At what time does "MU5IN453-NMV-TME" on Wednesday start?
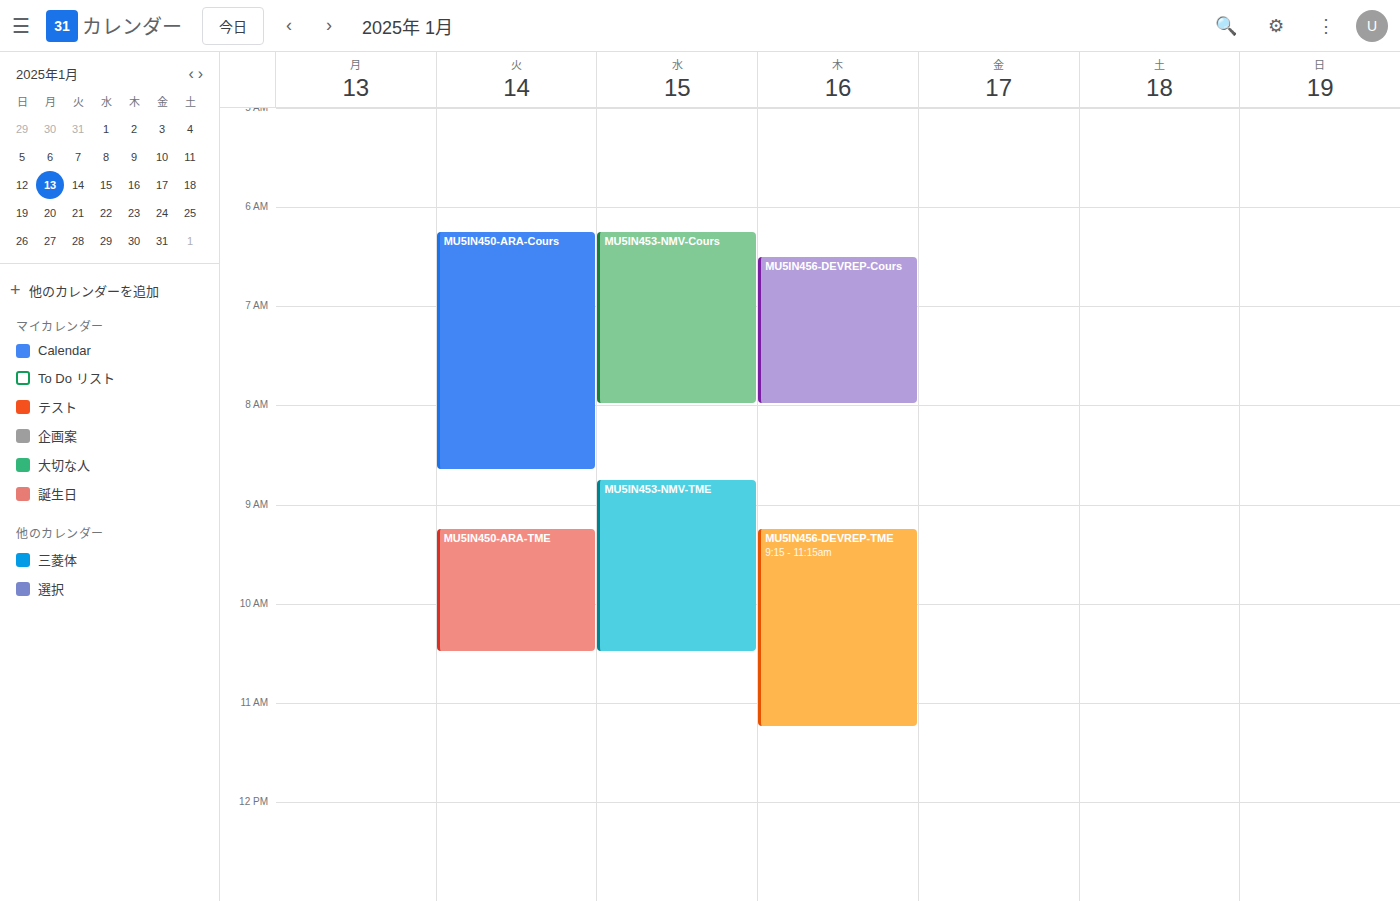
8:45 AM